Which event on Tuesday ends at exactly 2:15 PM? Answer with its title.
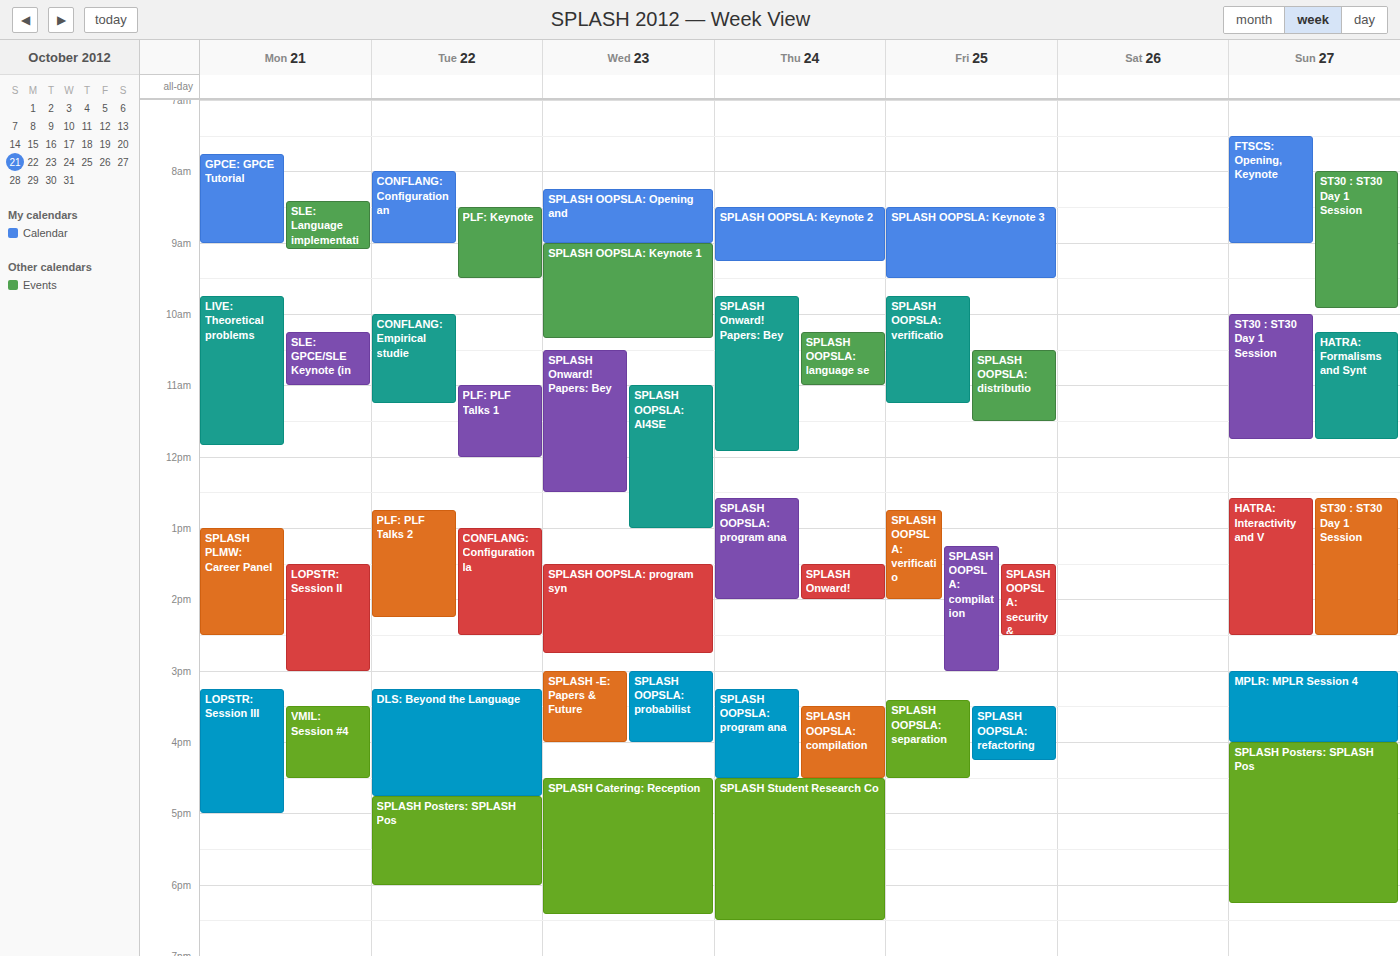
"PLF: PLF Talks 2"